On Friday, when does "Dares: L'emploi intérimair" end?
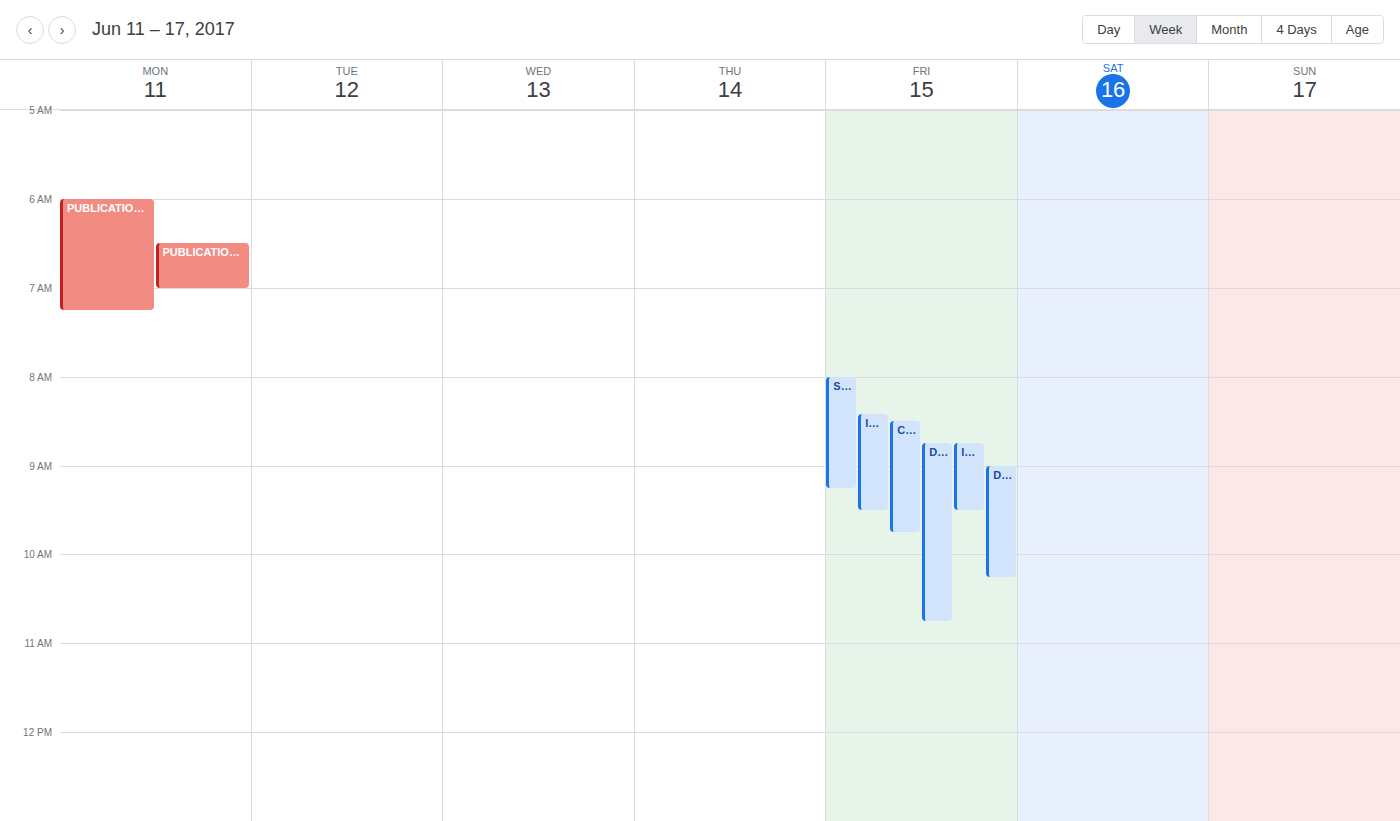
10:45